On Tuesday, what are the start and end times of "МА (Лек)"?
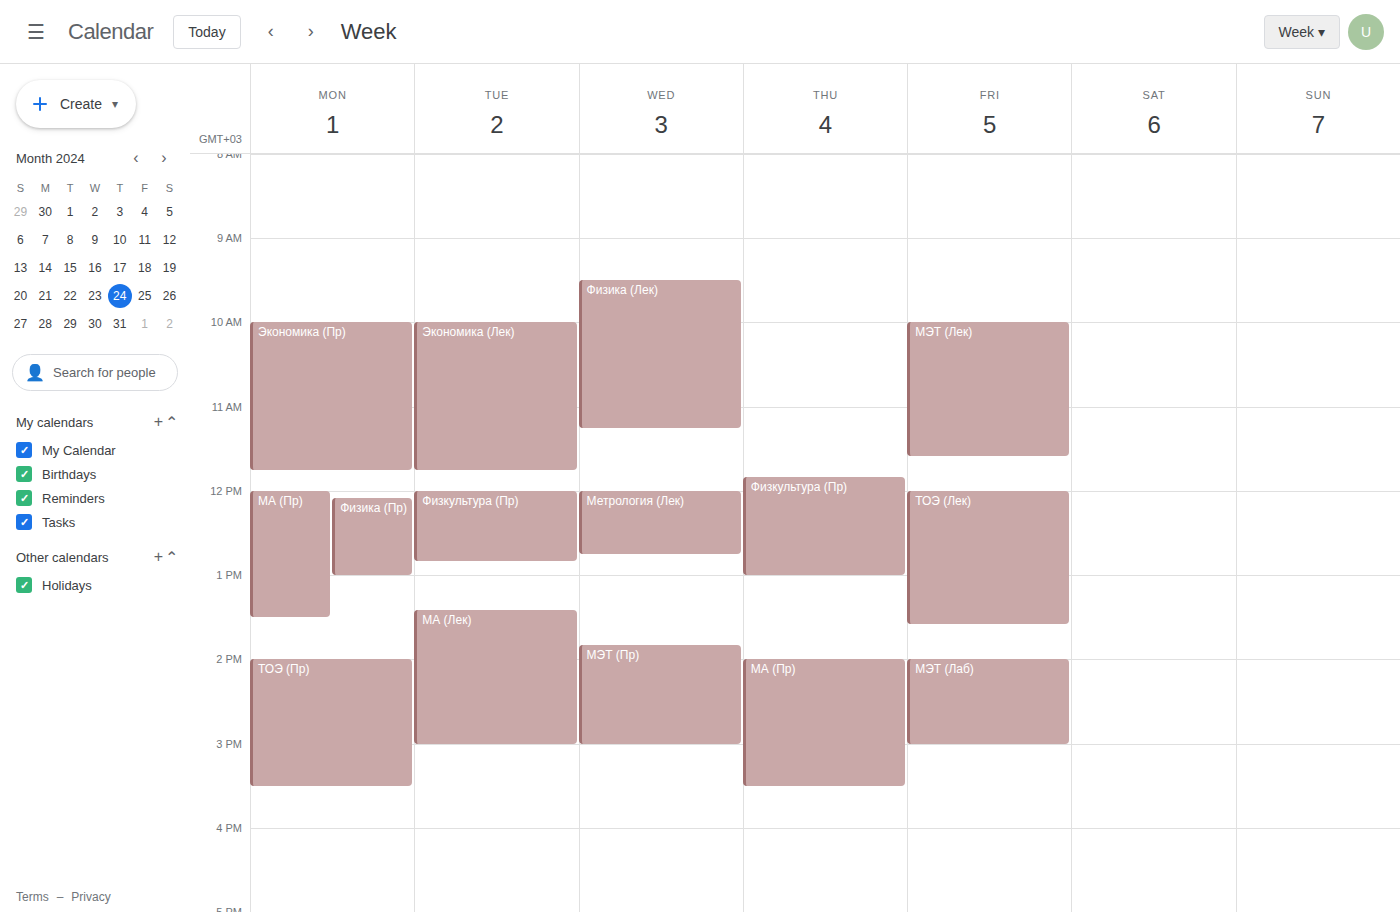
13:25 to 15:00